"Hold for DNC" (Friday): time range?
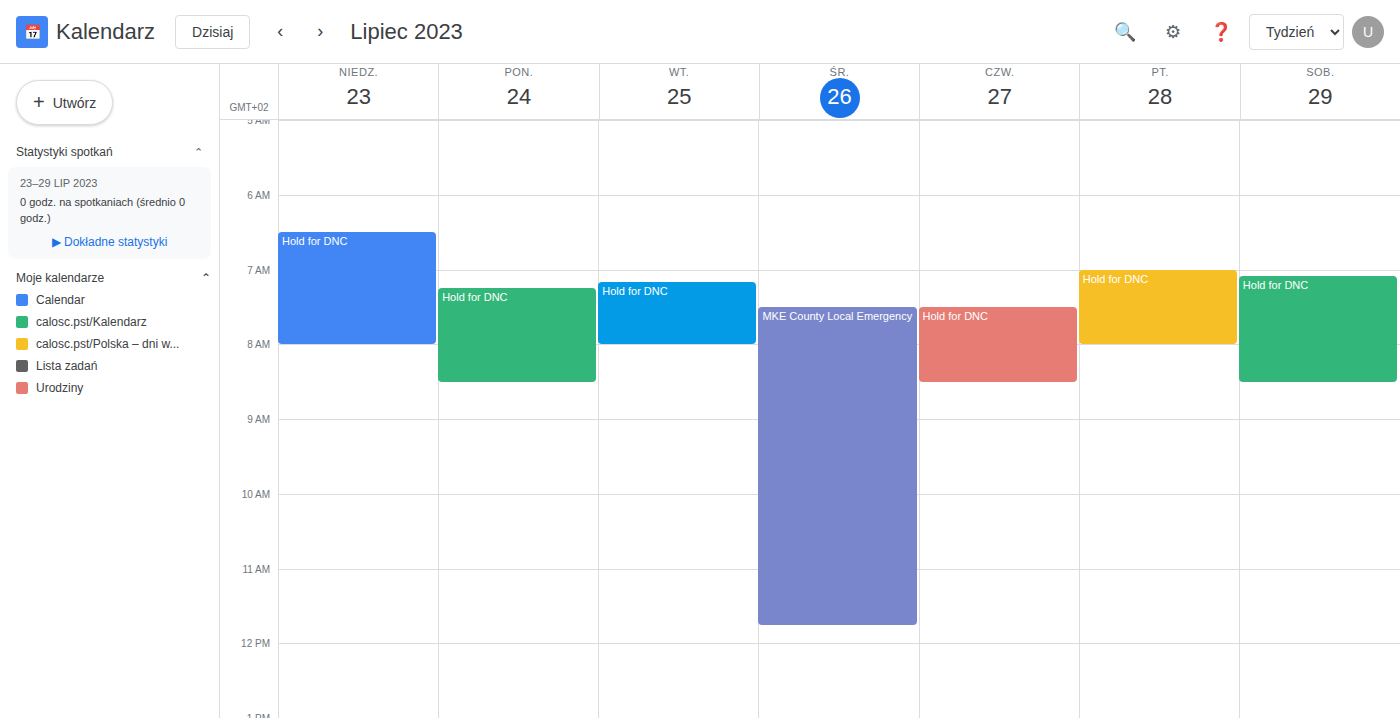
7:00 AM to 8:00 AM